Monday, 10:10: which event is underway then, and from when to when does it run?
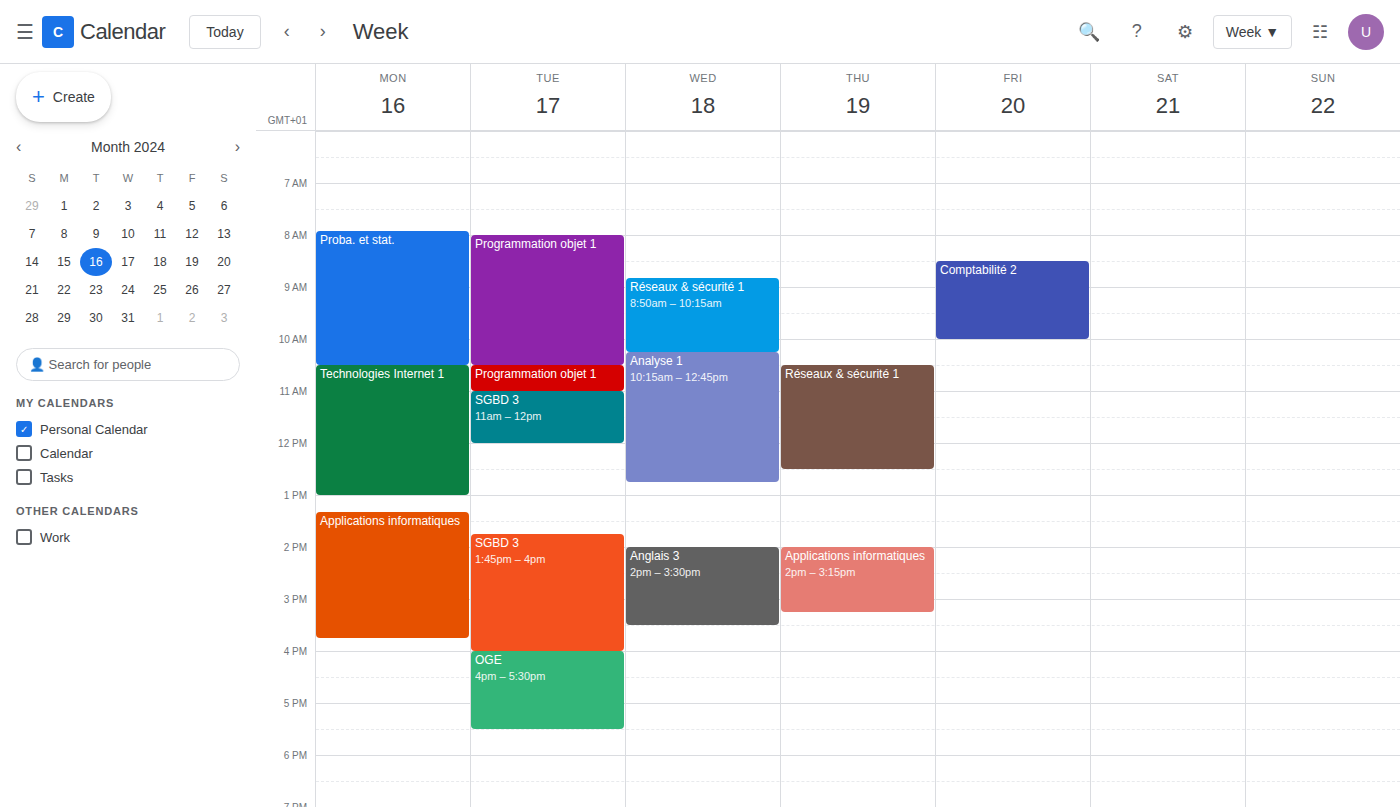
"Proba. et stat.", 07:55 to 10:30